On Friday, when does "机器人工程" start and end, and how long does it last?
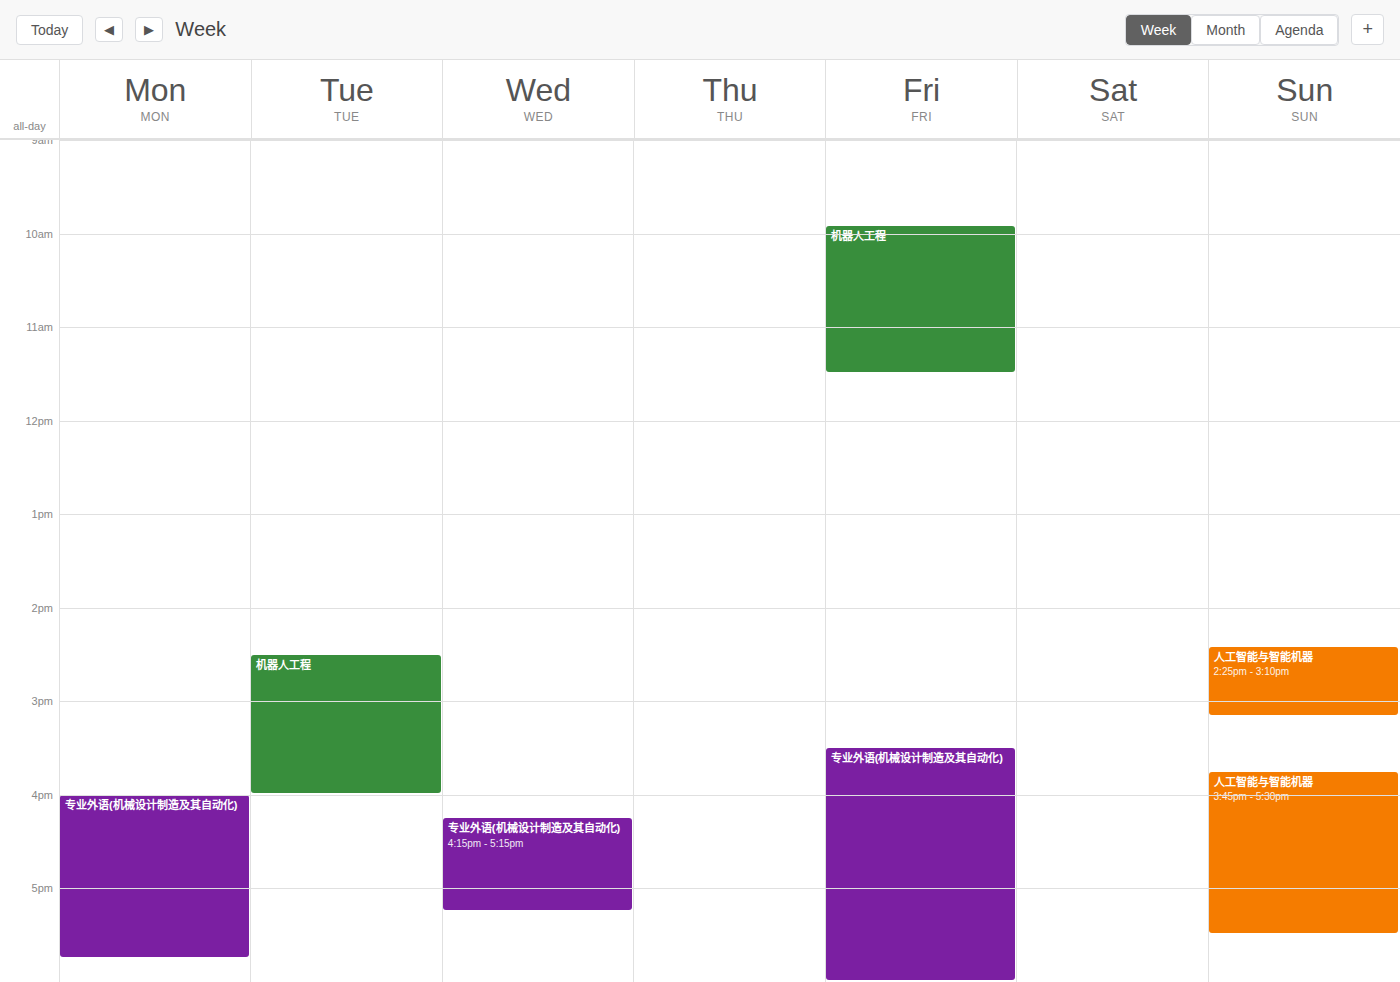
9:55 AM to 11:30 AM, 1 hour 35 minutes